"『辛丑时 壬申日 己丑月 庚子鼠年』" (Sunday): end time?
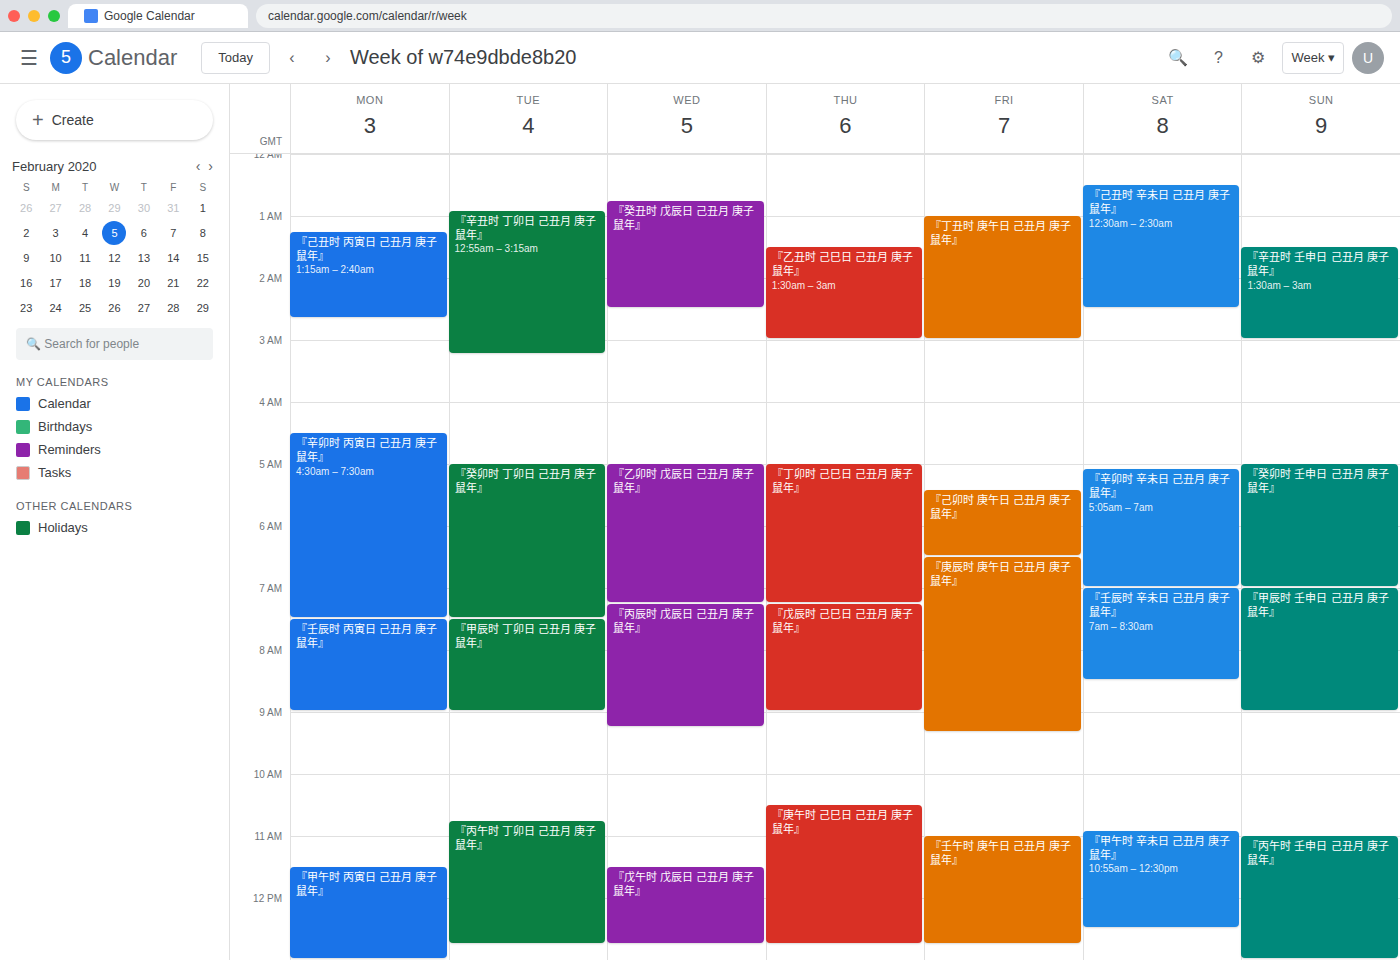
3:00 AM